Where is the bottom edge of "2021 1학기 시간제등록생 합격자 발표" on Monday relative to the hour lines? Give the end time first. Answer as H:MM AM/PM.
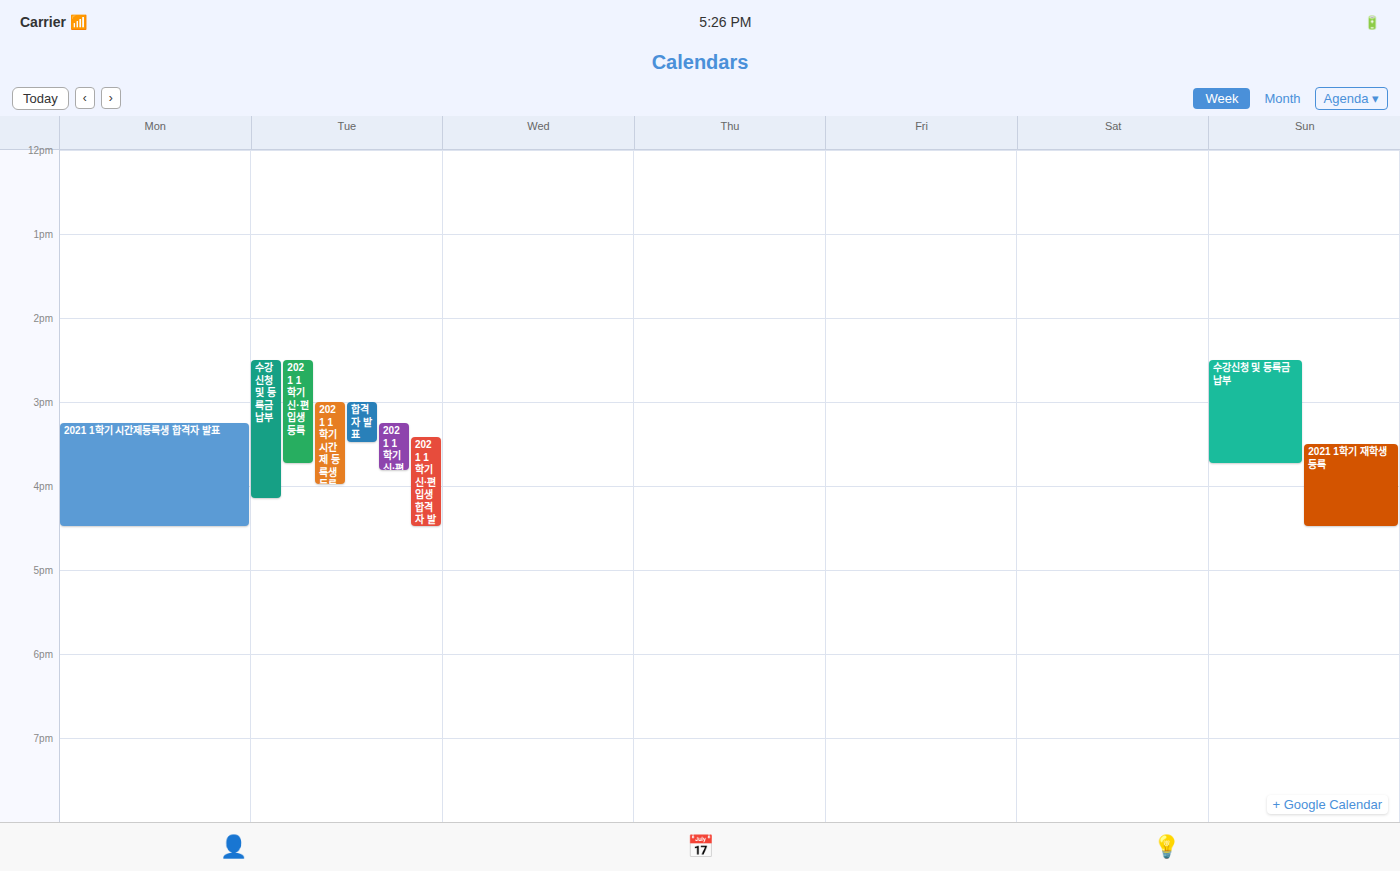
4:30 PM -- halfway between the 4 PM and 5 PM lines.